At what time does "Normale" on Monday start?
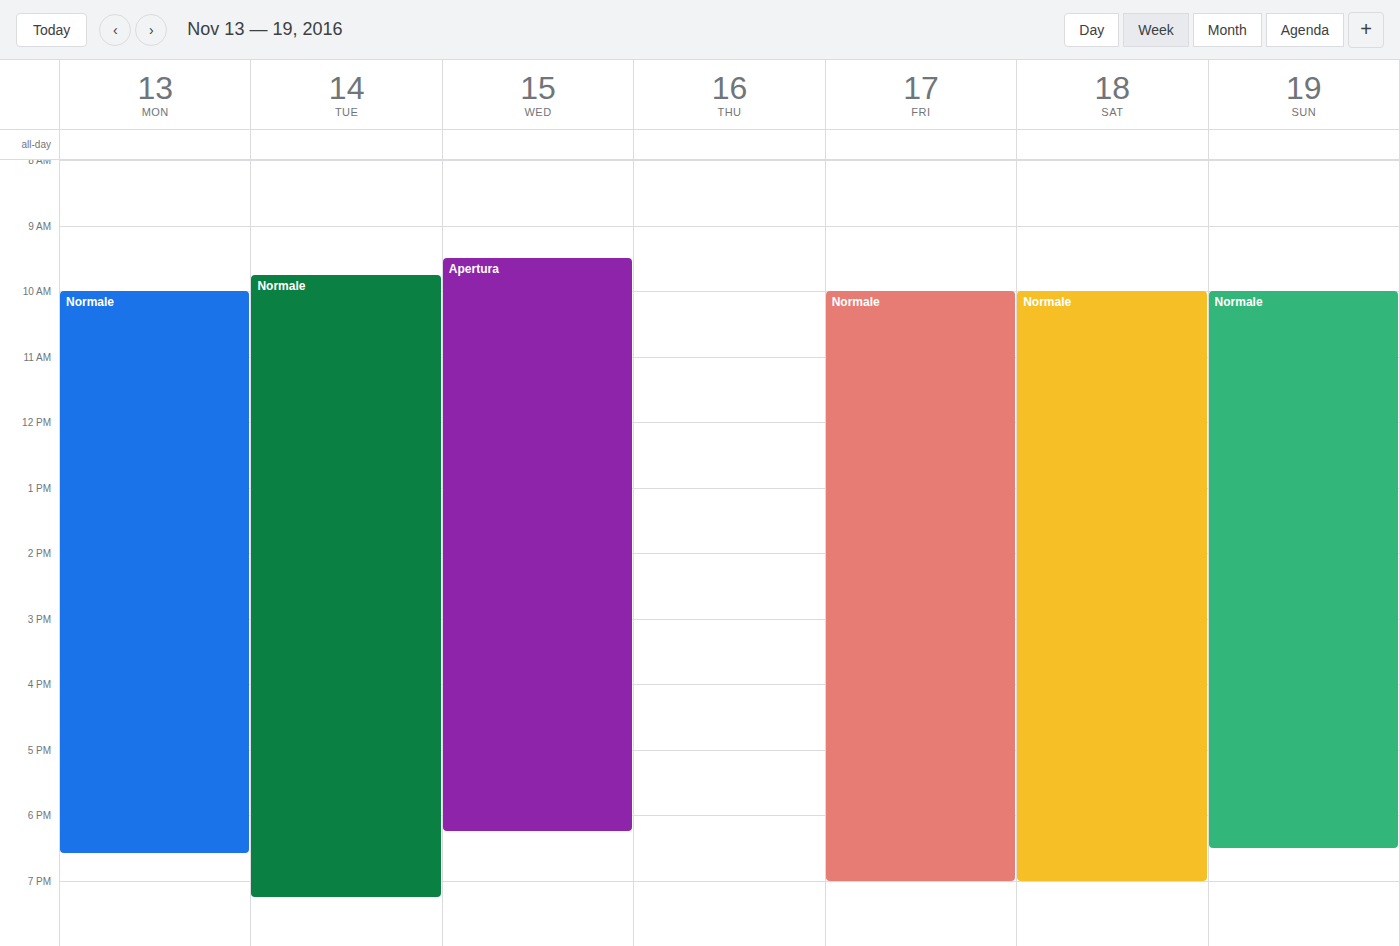
10:00 AM